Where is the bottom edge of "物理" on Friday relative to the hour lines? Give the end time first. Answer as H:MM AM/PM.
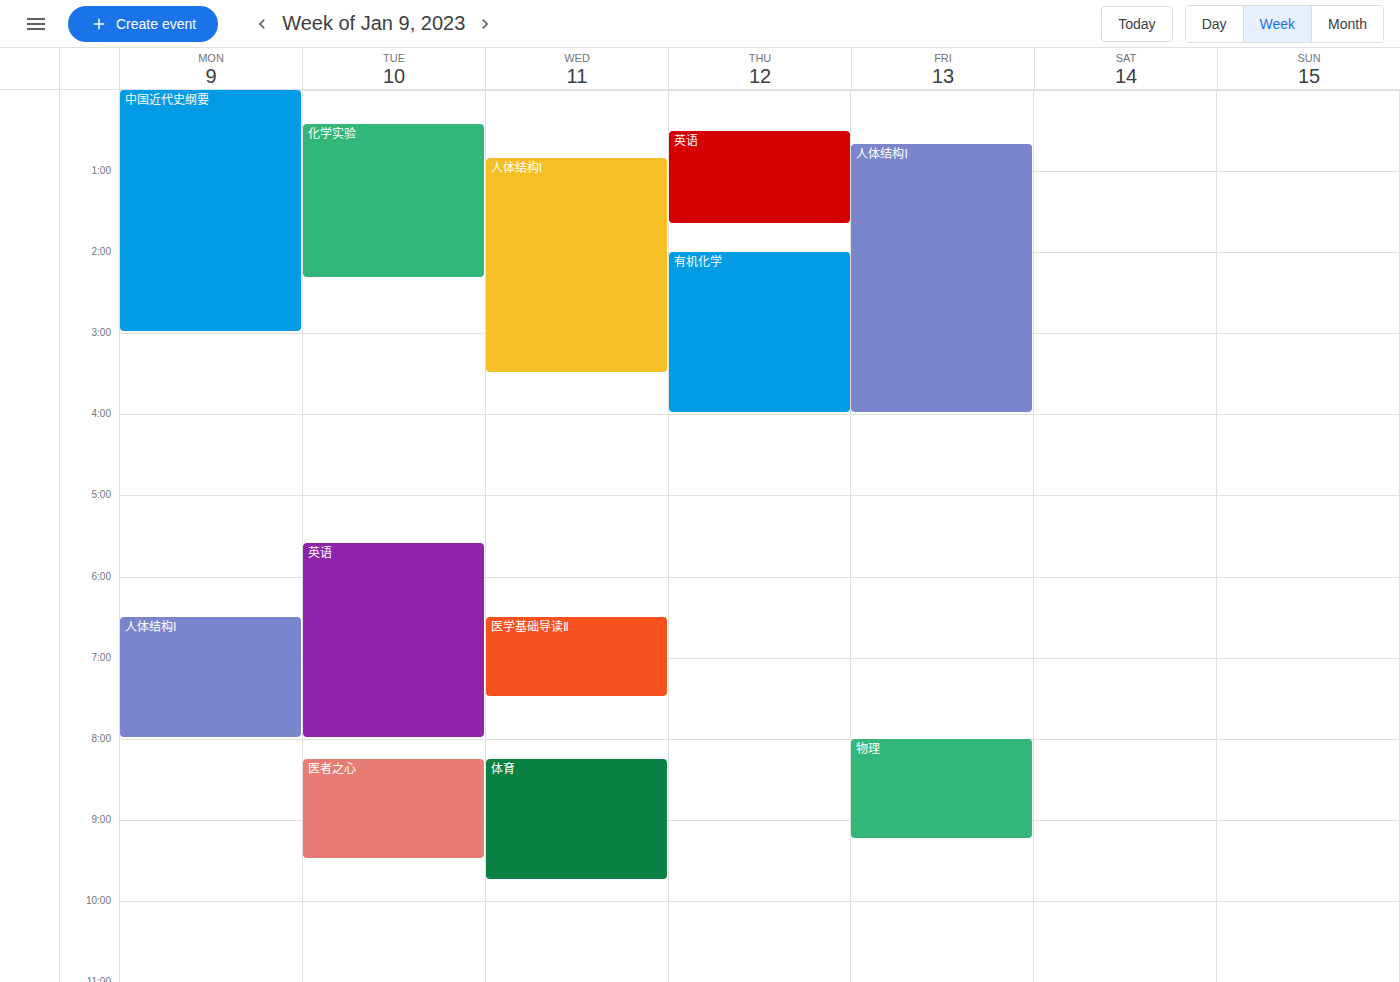
9:15 AM -- neither: a quarter of the way from the 9 AM line to the 10 AM line.